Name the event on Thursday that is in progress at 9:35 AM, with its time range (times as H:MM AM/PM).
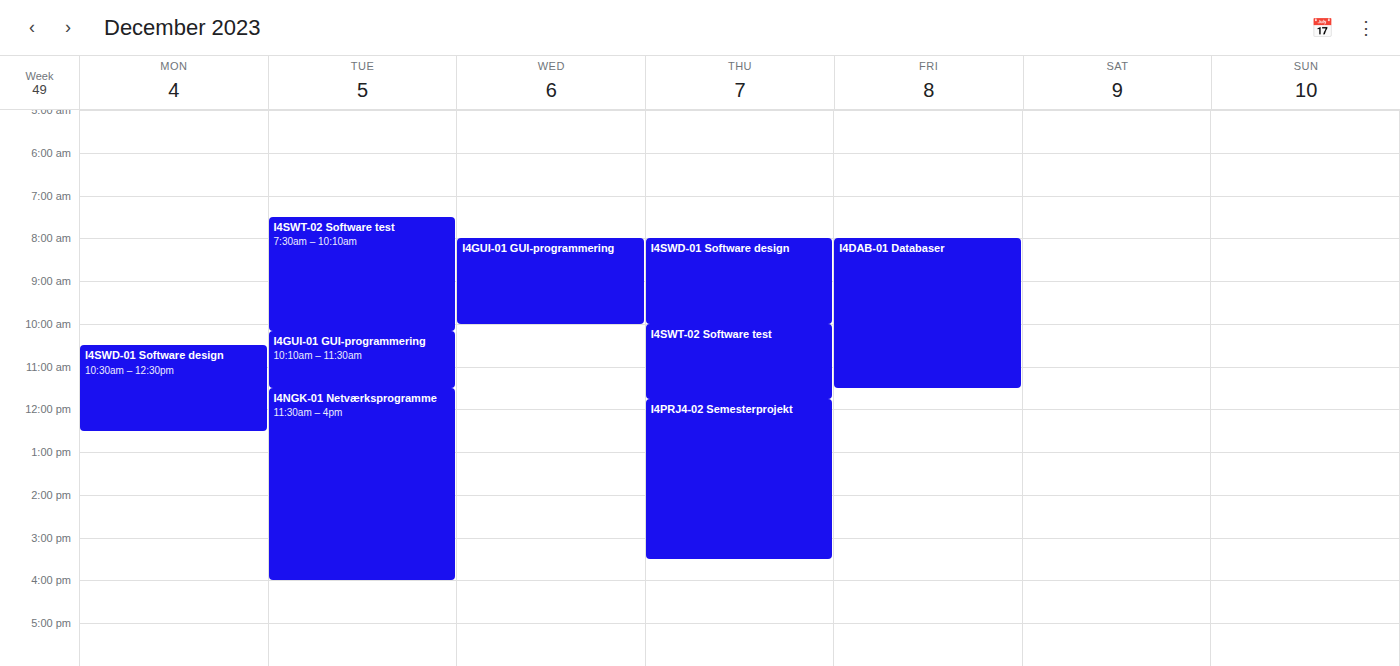
"I4SWD-01 Software design", 8:00 AM to 10:00 AM